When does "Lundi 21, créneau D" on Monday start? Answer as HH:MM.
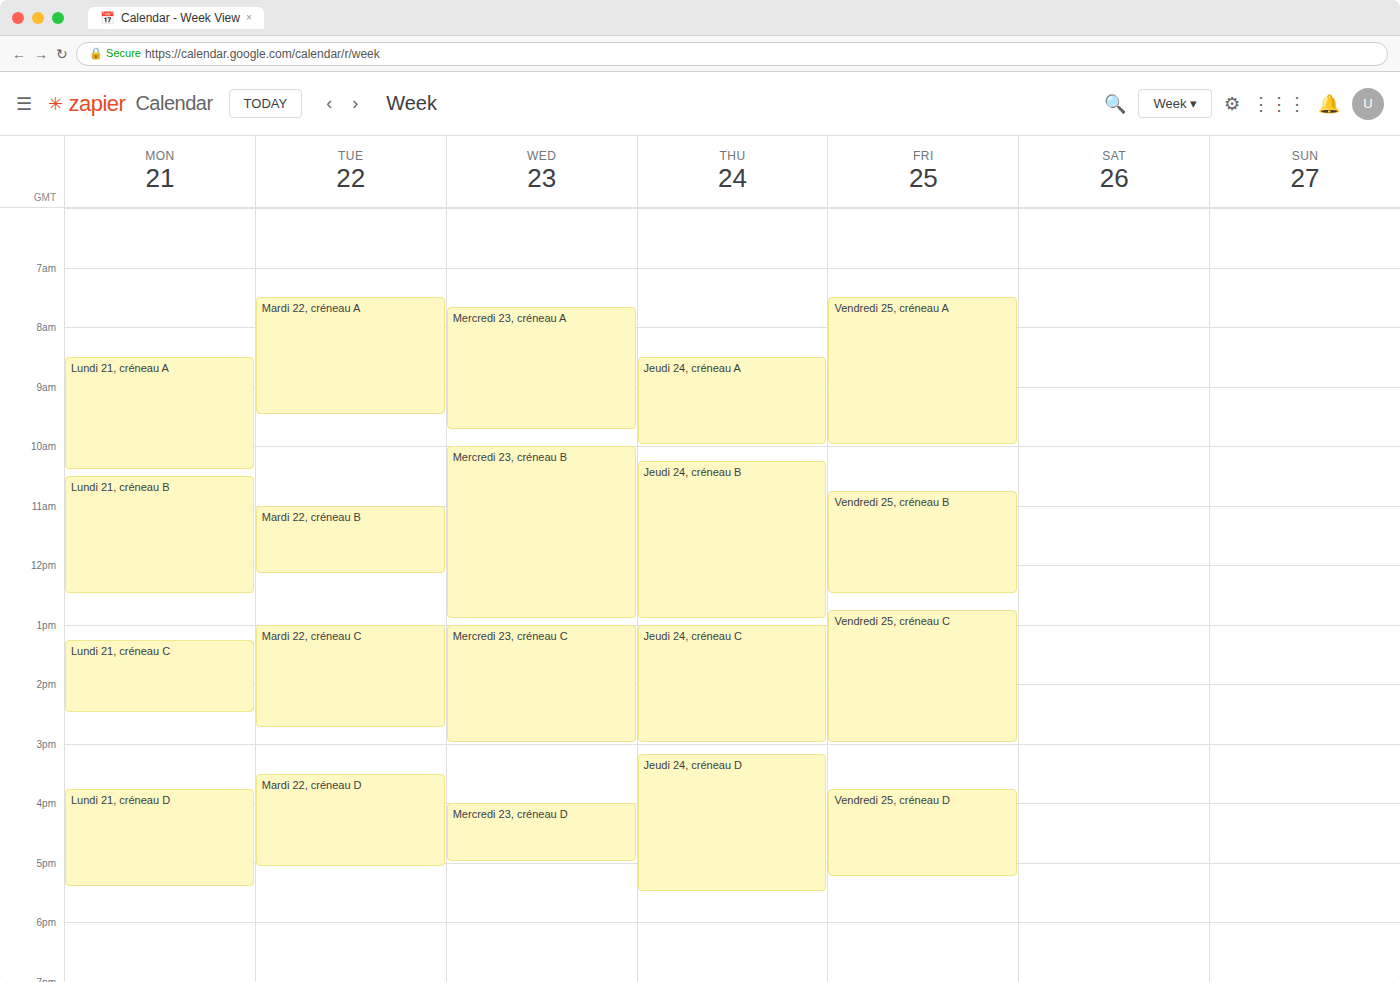
15:45